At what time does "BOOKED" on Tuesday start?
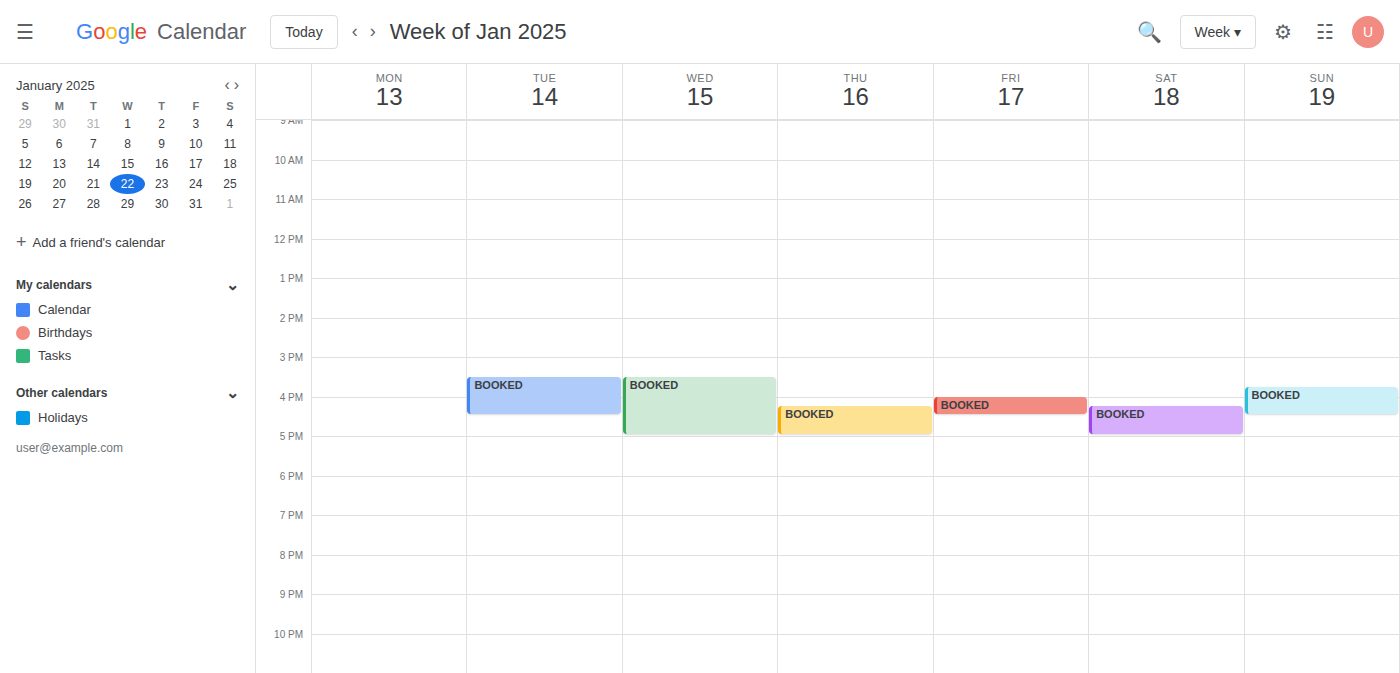
3:30 PM